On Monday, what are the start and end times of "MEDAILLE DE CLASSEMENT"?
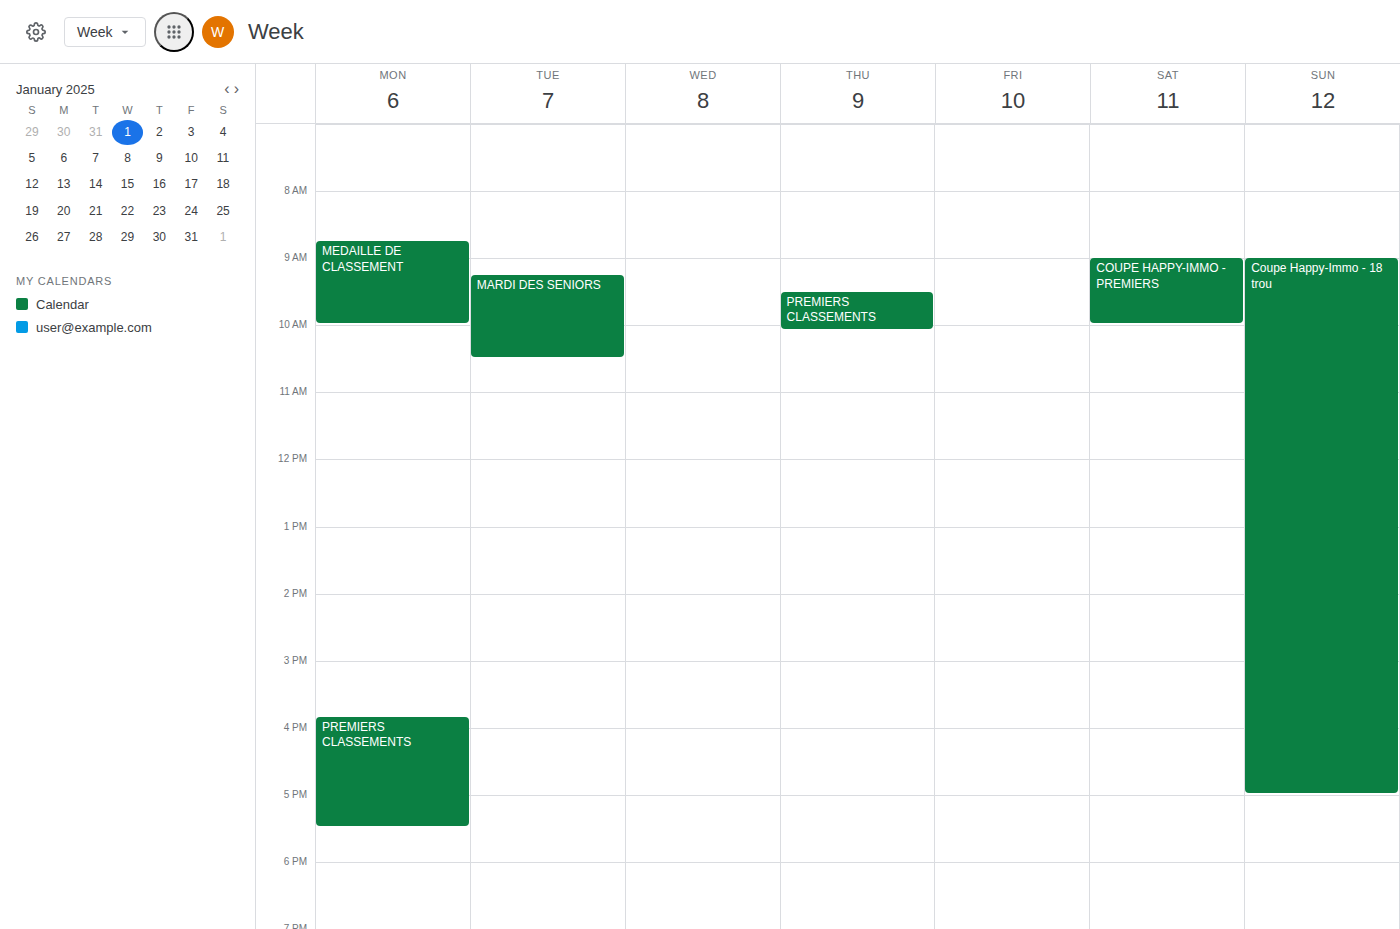
8:45 AM to 10:00 AM